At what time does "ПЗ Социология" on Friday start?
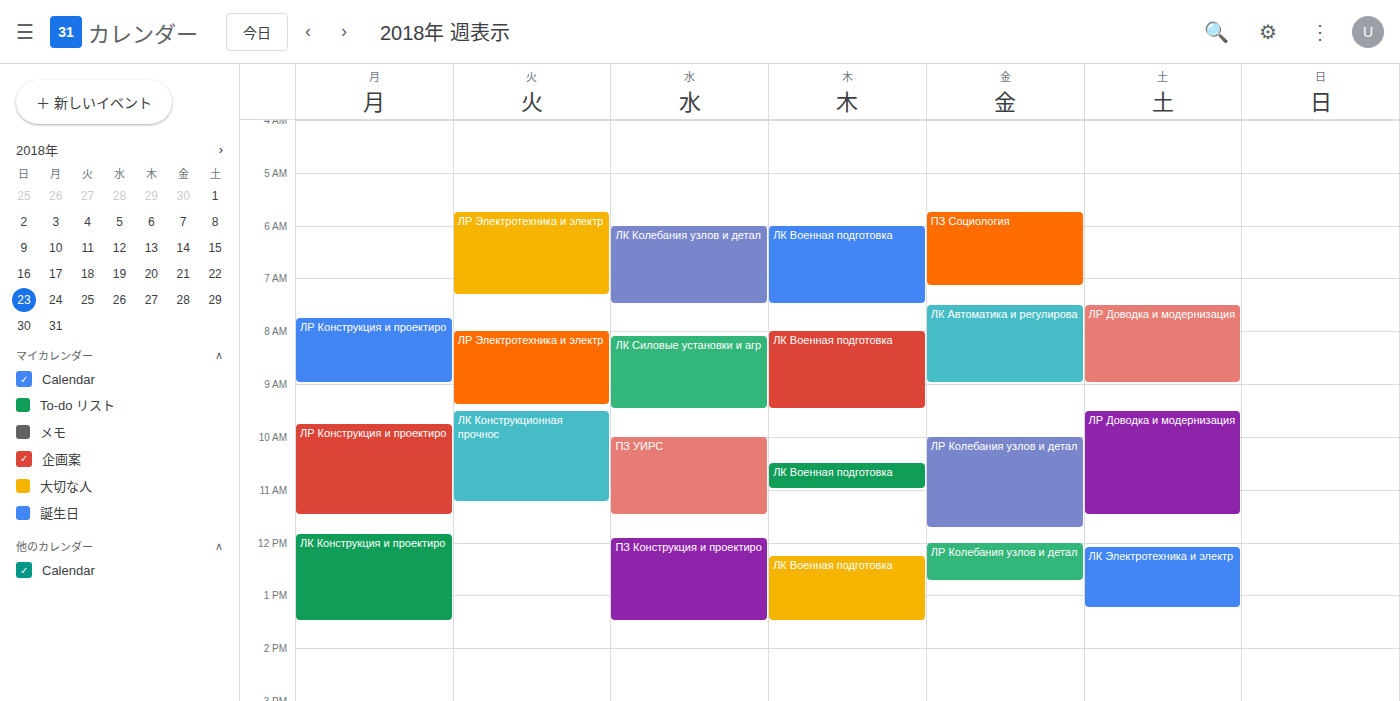
5:45 AM